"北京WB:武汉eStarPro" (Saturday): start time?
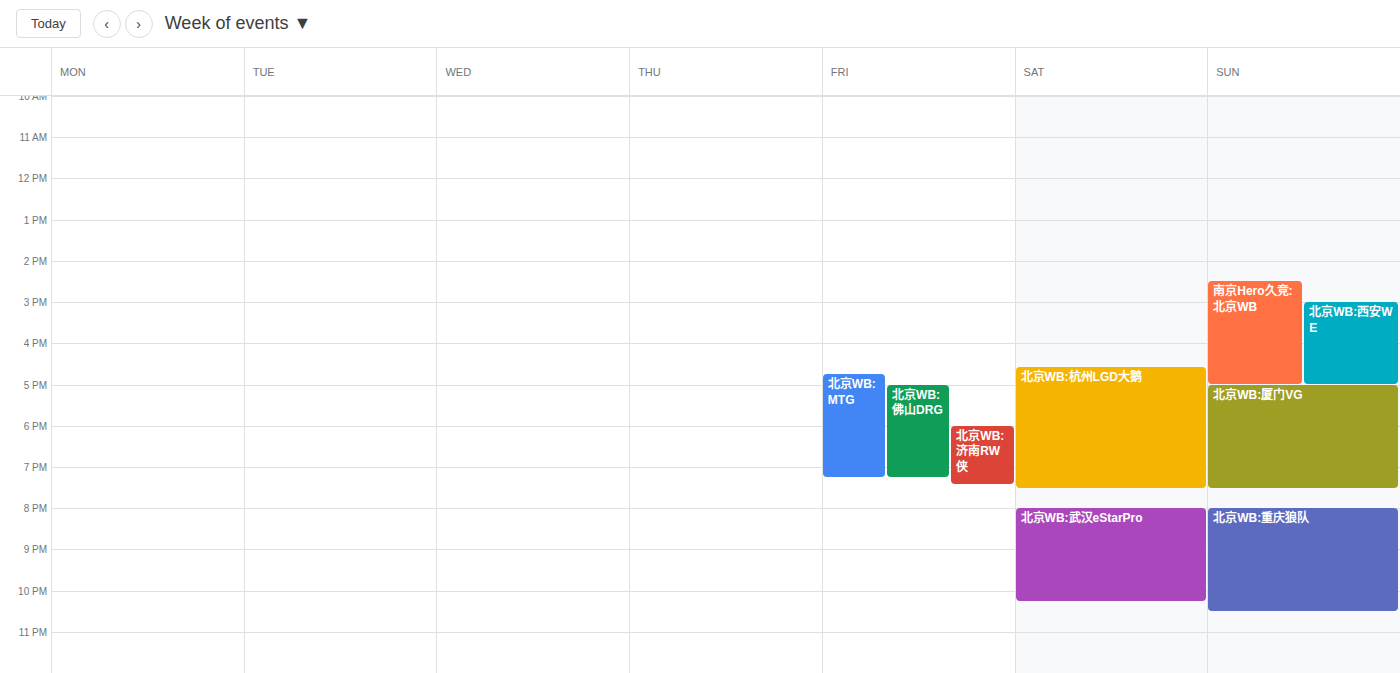
8:00 PM